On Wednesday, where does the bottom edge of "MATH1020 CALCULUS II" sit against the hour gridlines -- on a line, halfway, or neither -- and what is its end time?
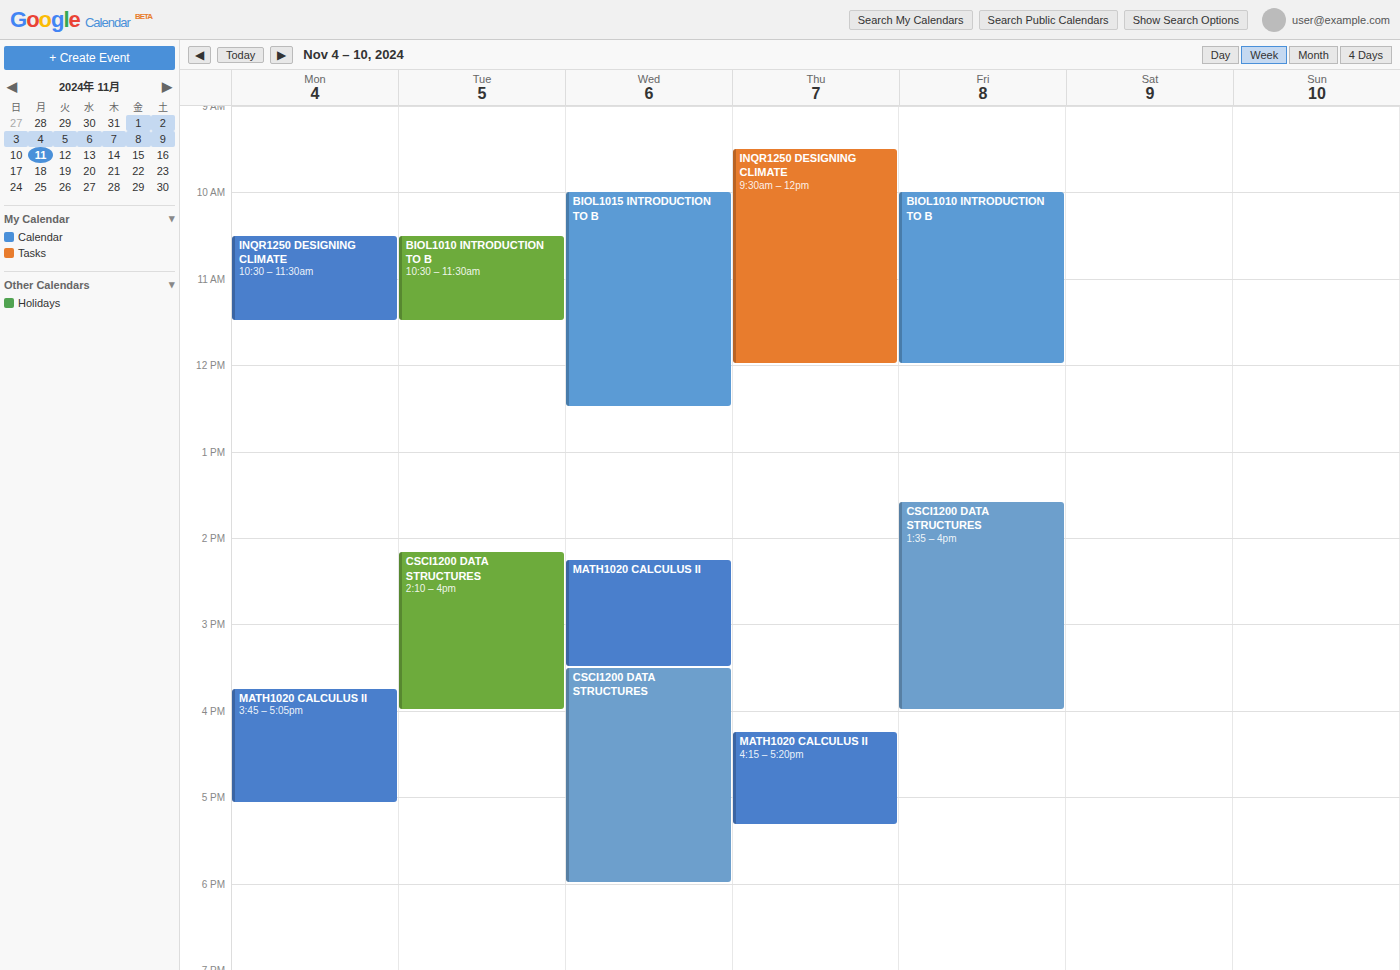
3:30 PM -- halfway between the 3 PM and 4 PM lines.